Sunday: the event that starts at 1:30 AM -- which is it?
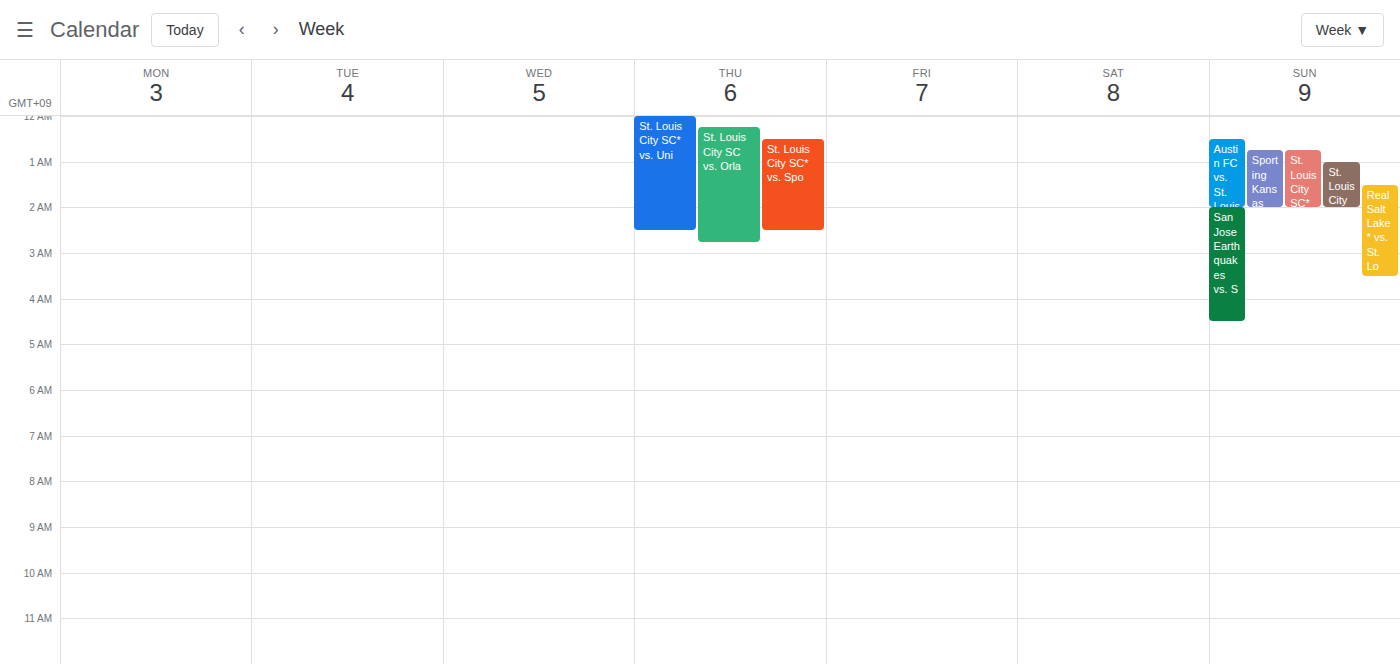
"Real Salt Lake* vs. St. Lo"